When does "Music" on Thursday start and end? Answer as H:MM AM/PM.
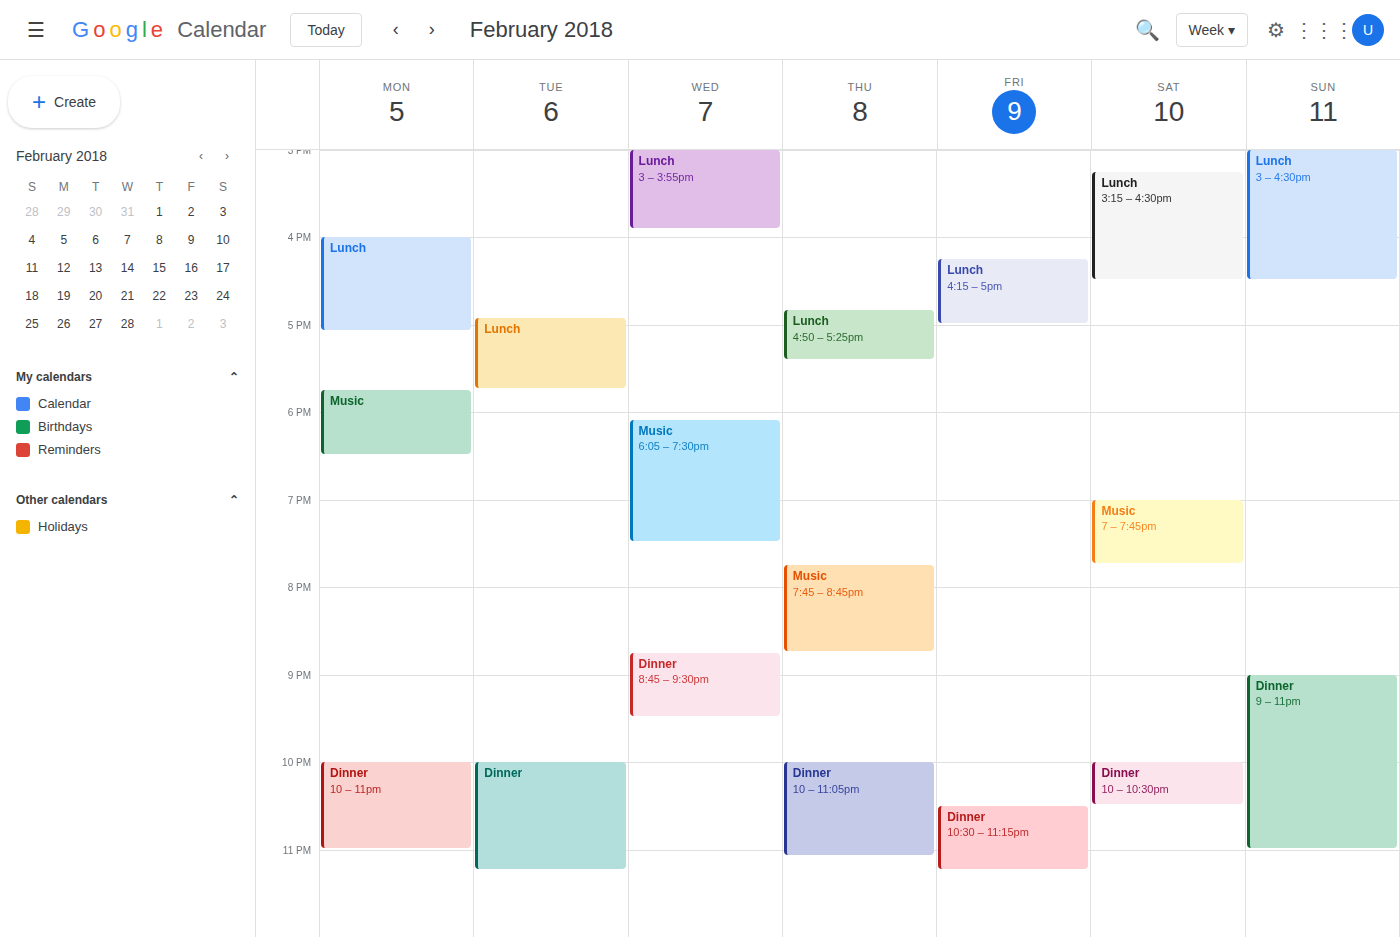
7:45 PM to 8:45 PM